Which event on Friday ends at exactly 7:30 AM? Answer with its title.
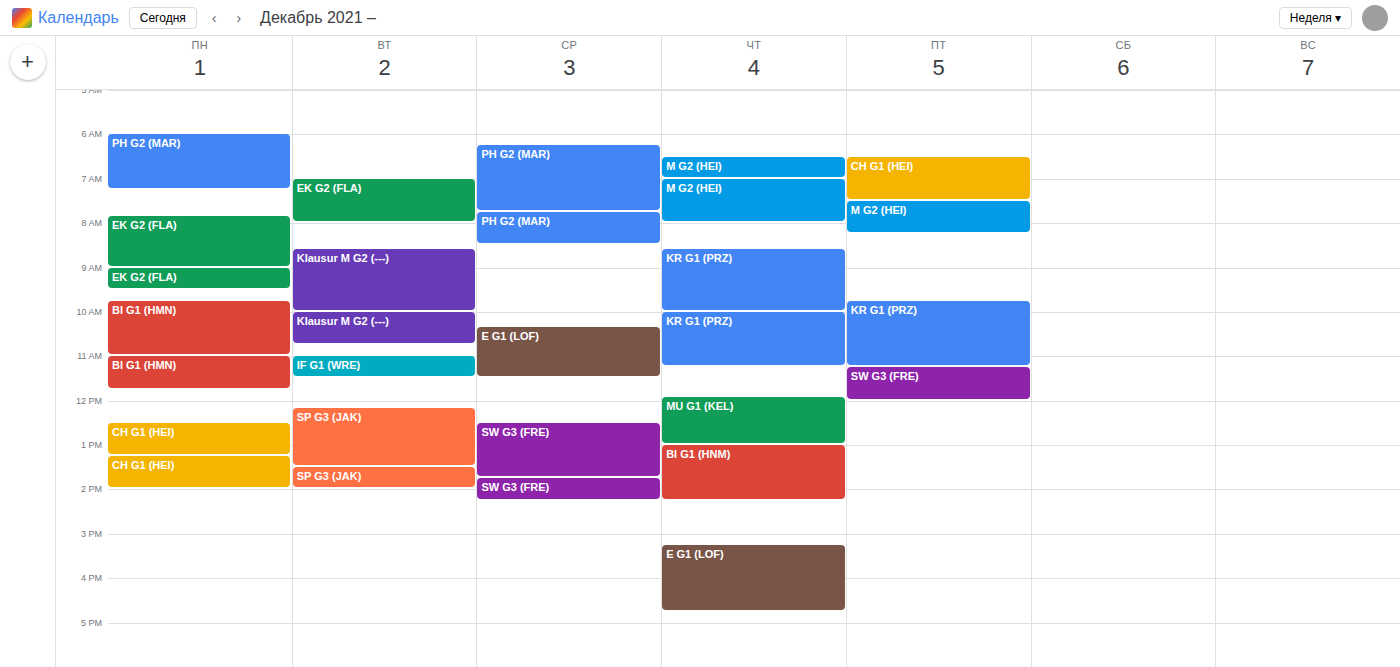
"CH G1 (HEI)"